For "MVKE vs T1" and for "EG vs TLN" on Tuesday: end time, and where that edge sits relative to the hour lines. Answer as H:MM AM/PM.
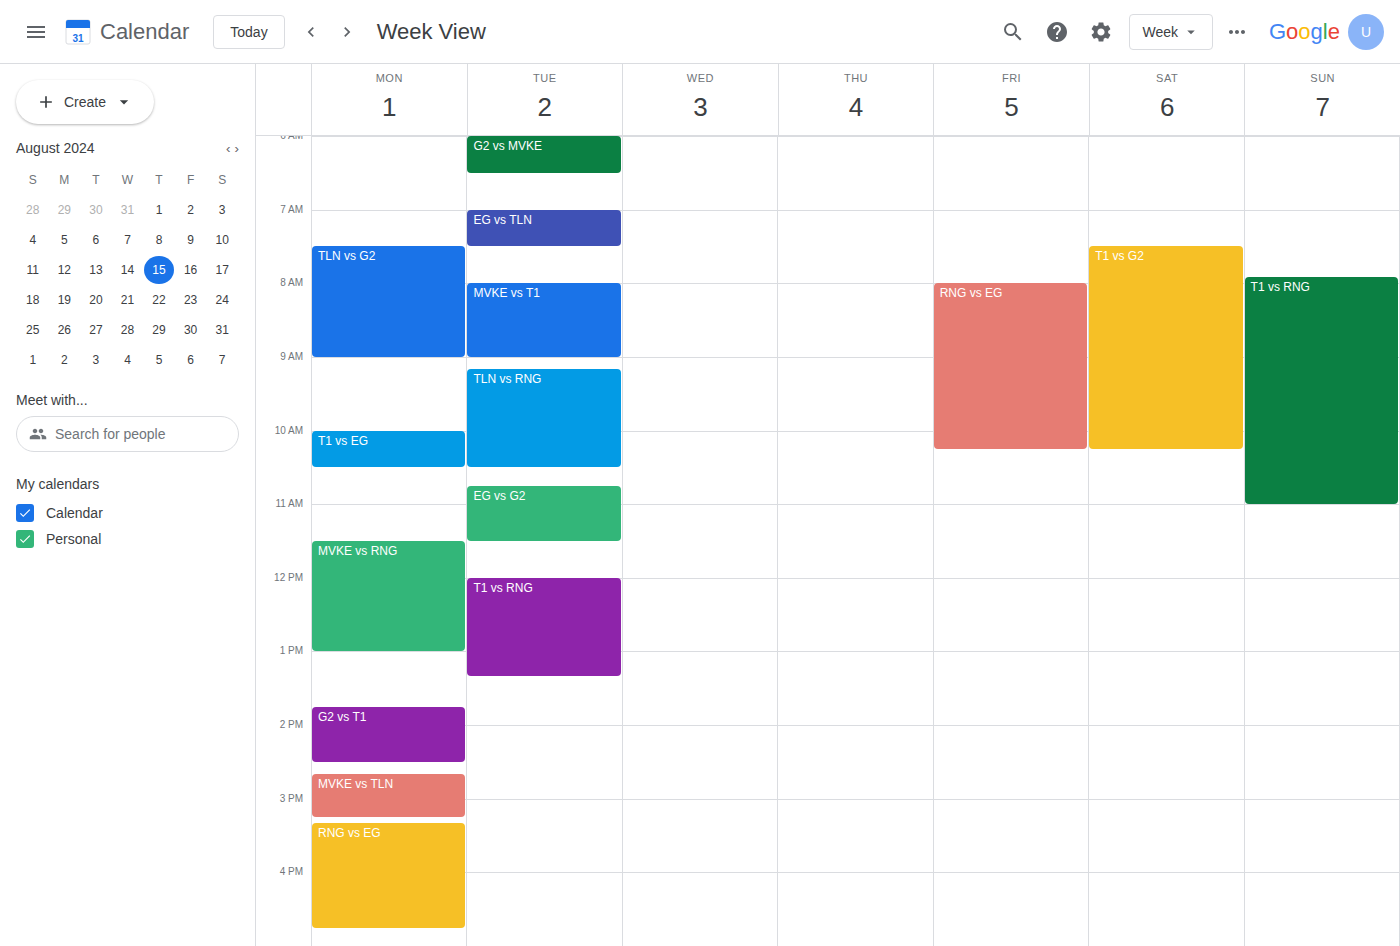
"MVKE vs T1": 9:00 AM, exactly on the 9 AM line. "EG vs TLN": 7:30 AM, halfway between the 7 AM and 8 AM lines.